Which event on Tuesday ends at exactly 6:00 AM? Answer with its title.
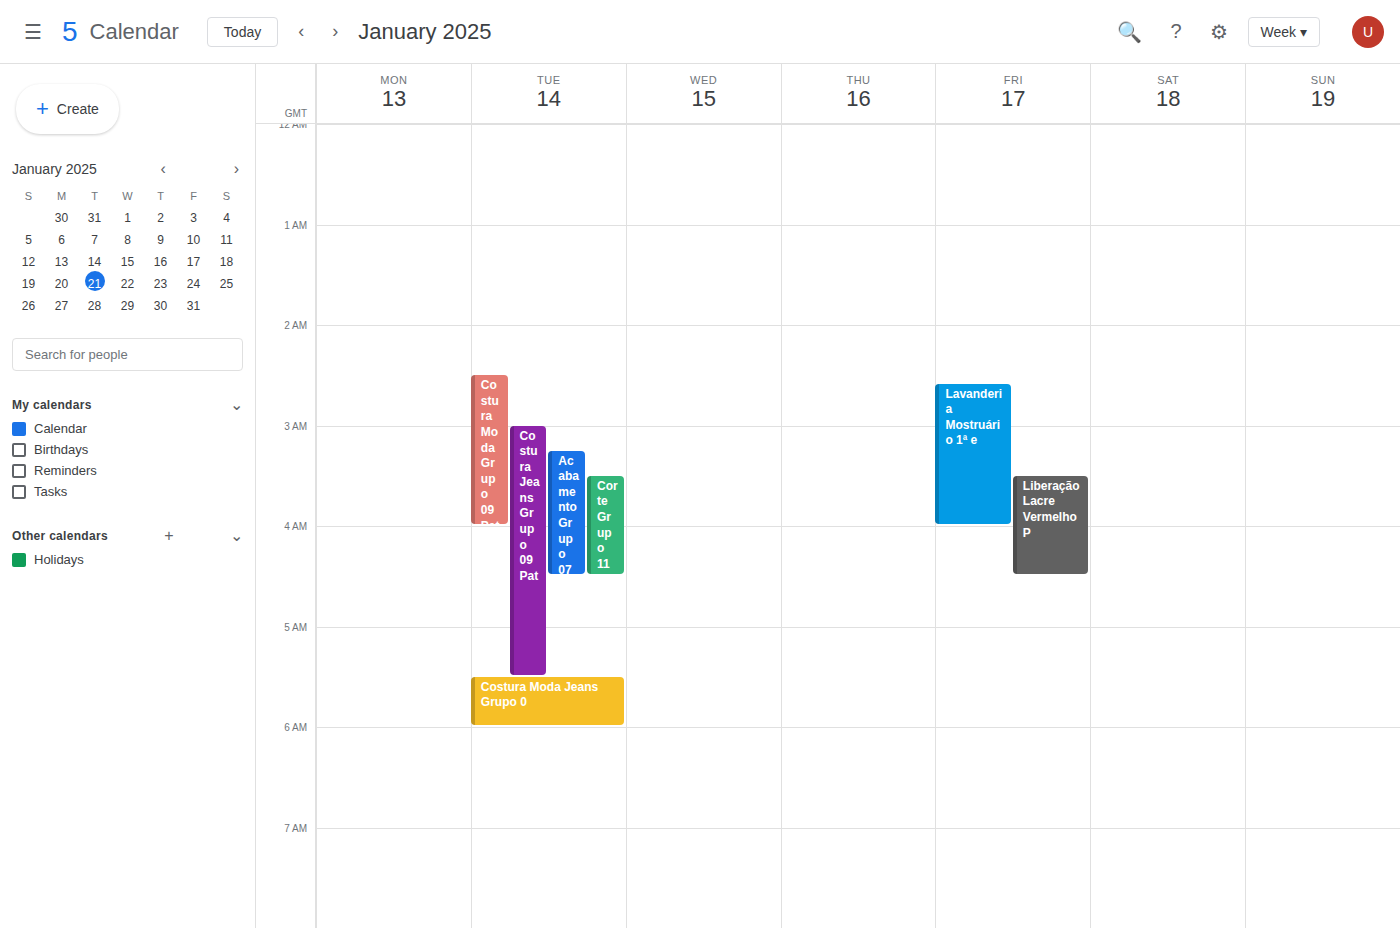
"Costura Moda Jeans Grupo 0"